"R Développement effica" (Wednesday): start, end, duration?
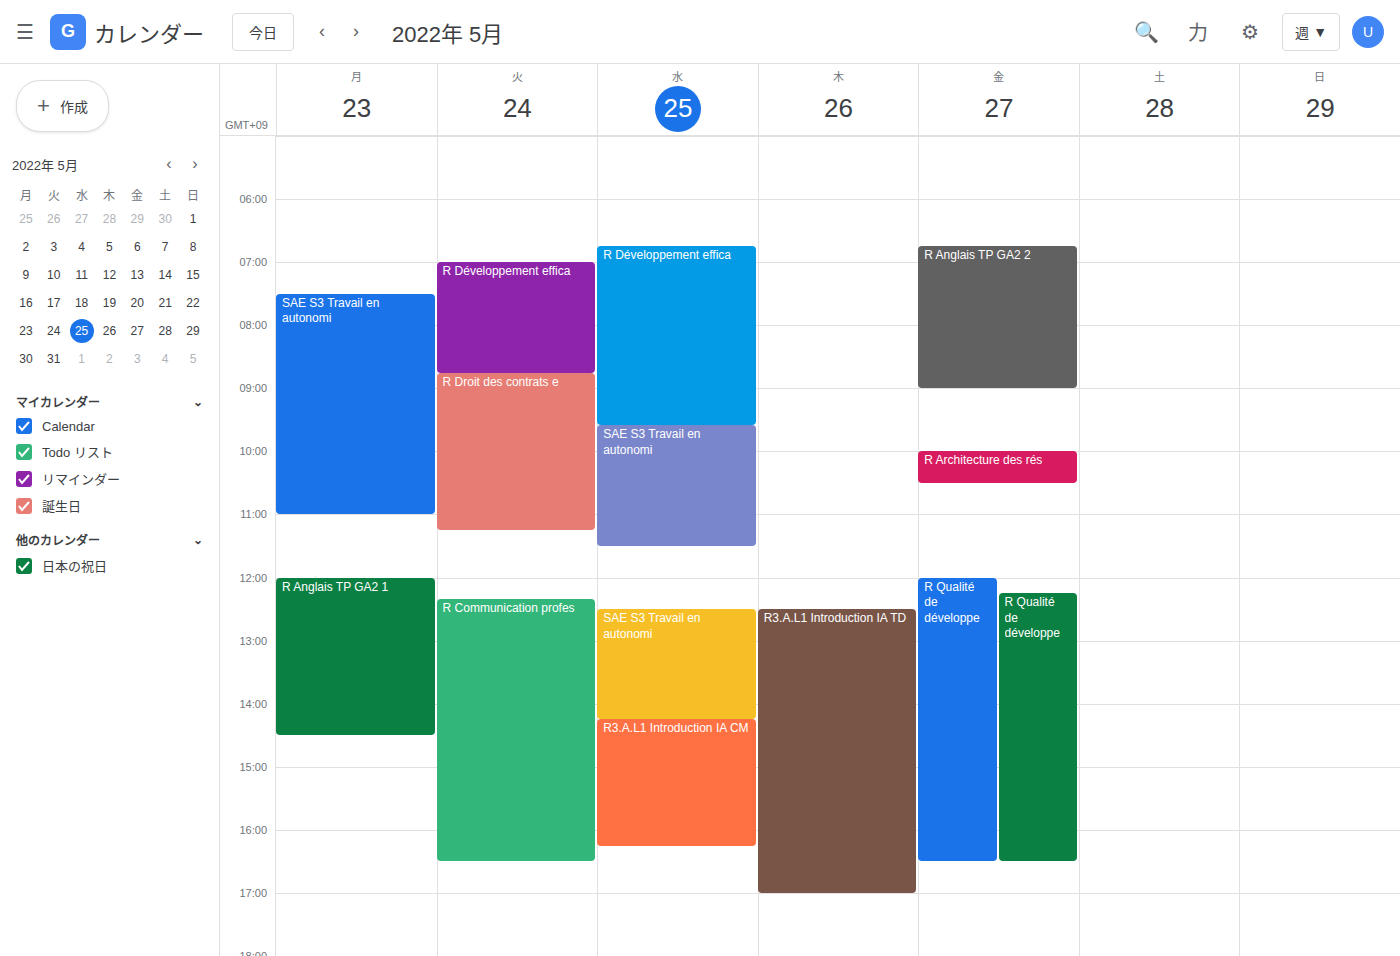
6:45 AM to 9:35 AM, 2 hours 50 minutes